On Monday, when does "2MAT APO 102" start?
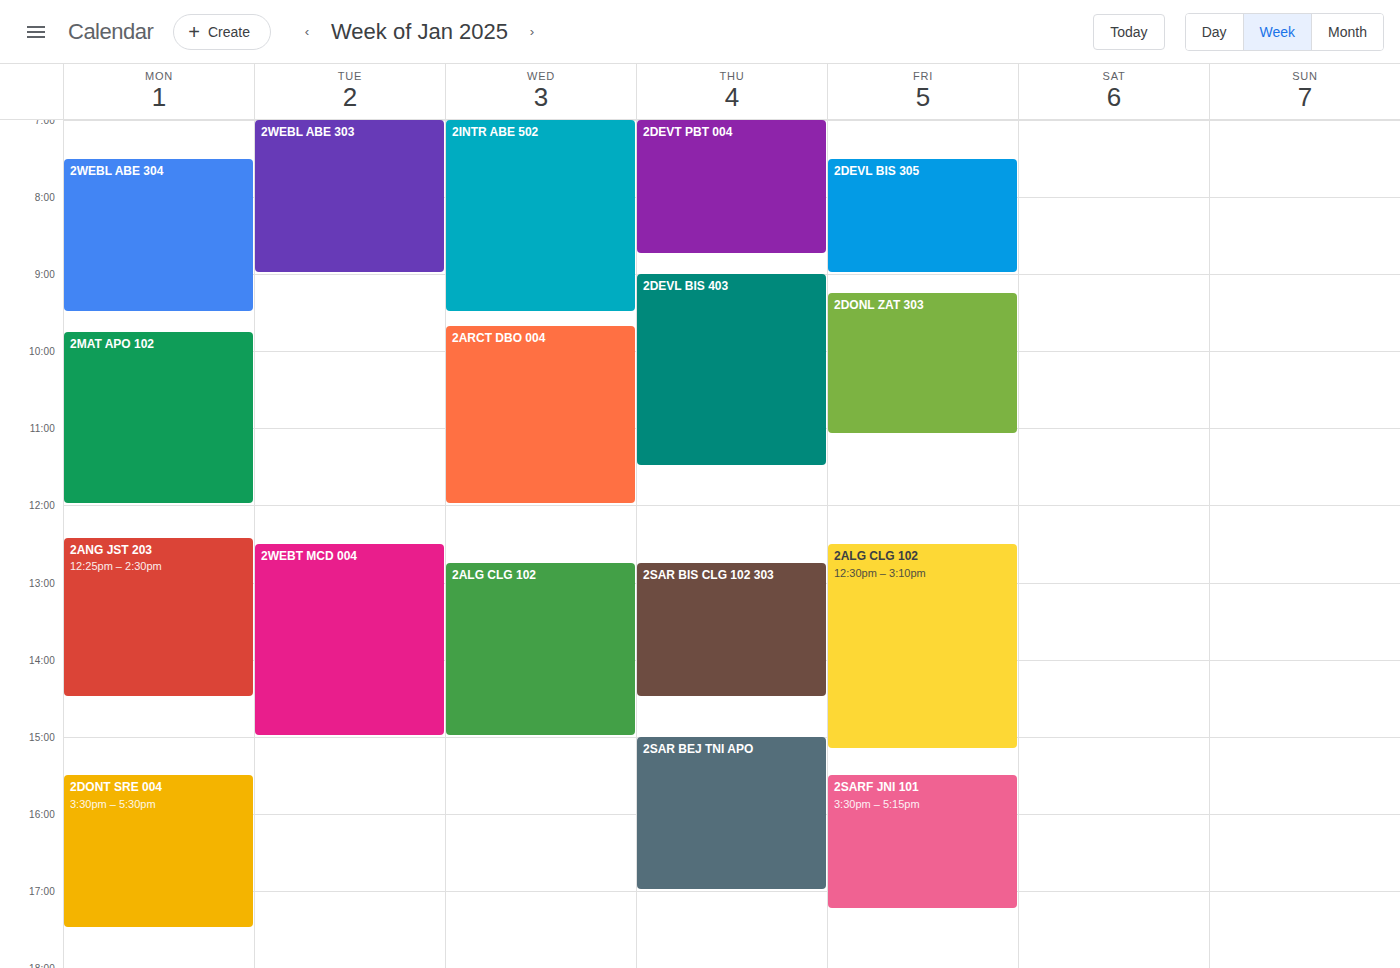
9:45 AM